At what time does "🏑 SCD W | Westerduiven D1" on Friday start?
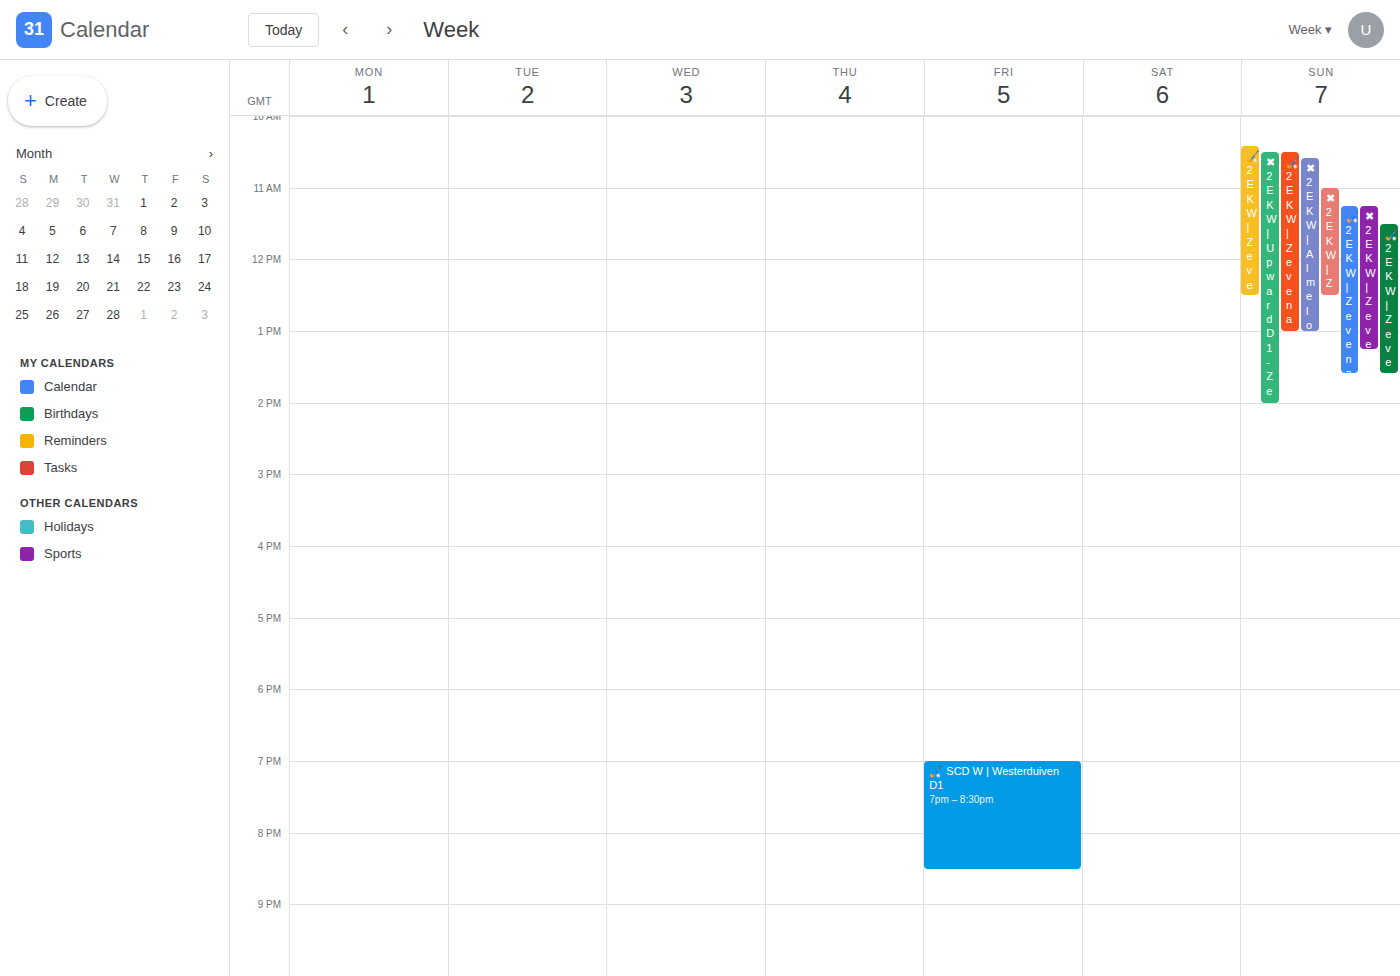
7:00 PM